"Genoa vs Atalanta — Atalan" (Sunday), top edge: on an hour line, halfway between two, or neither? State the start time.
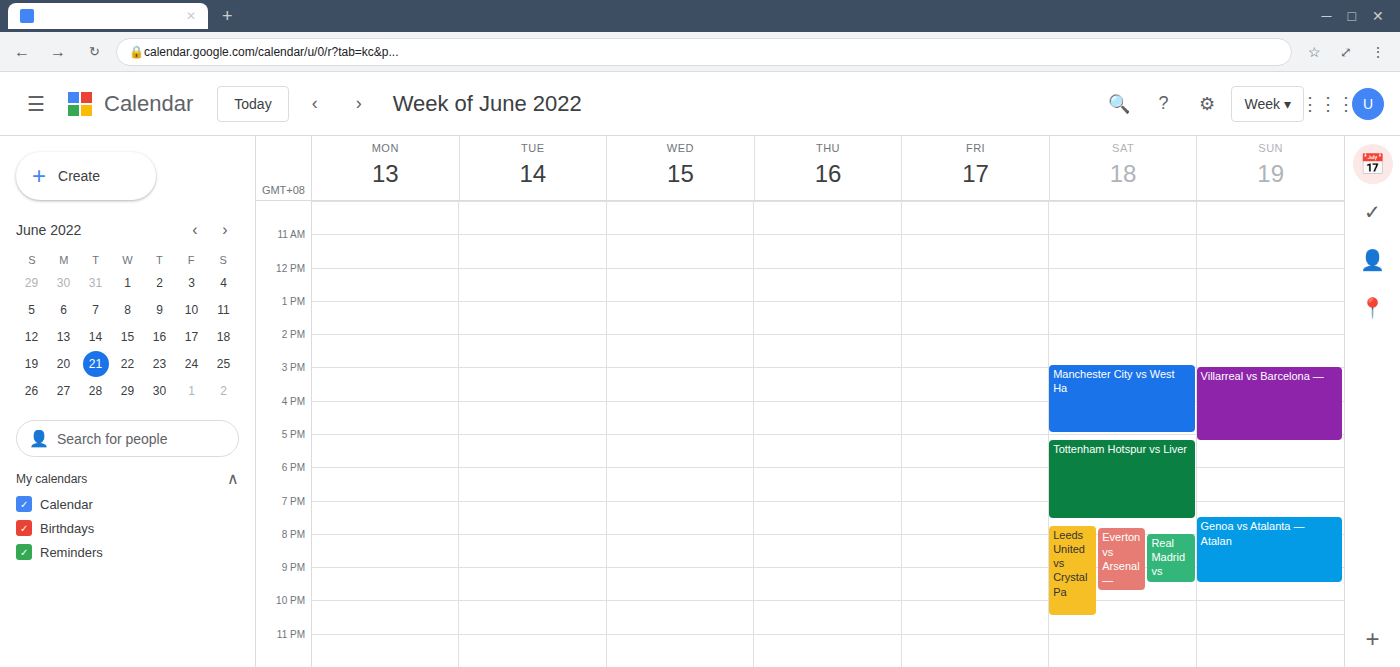
7:30 PM -- halfway between the 7 PM and 8 PM lines.